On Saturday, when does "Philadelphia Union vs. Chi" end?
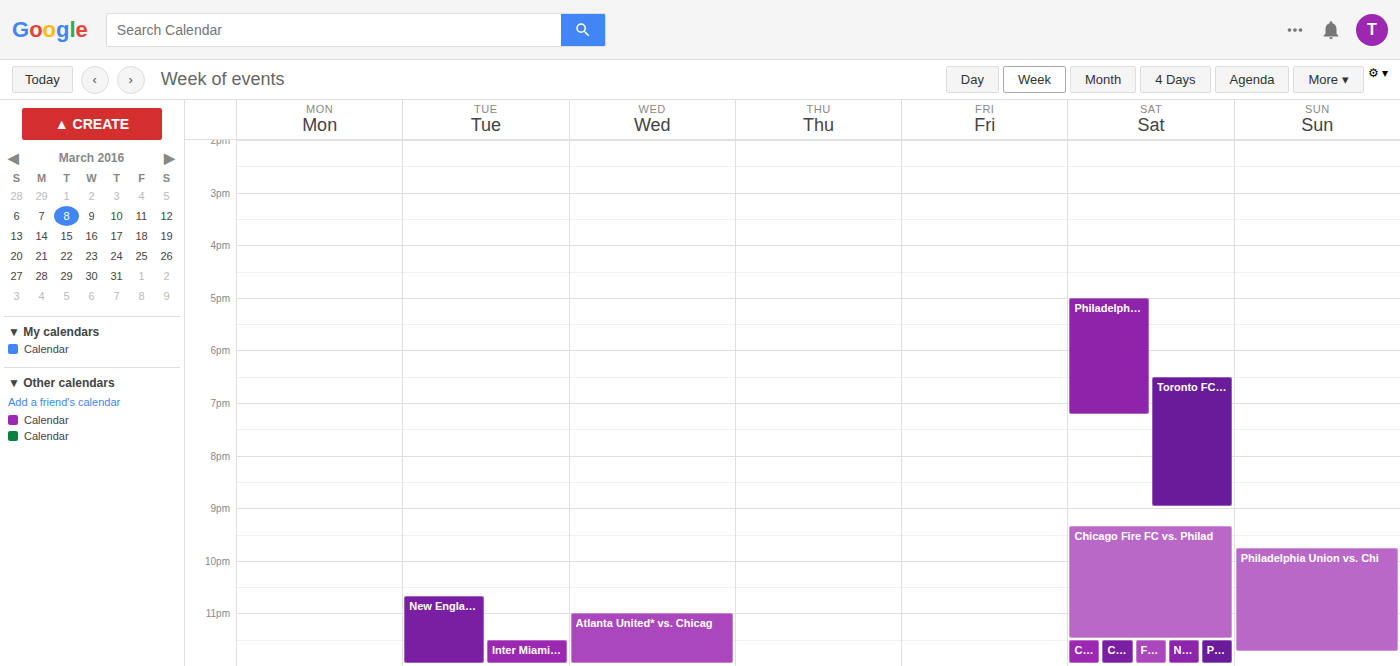
7:15 PM